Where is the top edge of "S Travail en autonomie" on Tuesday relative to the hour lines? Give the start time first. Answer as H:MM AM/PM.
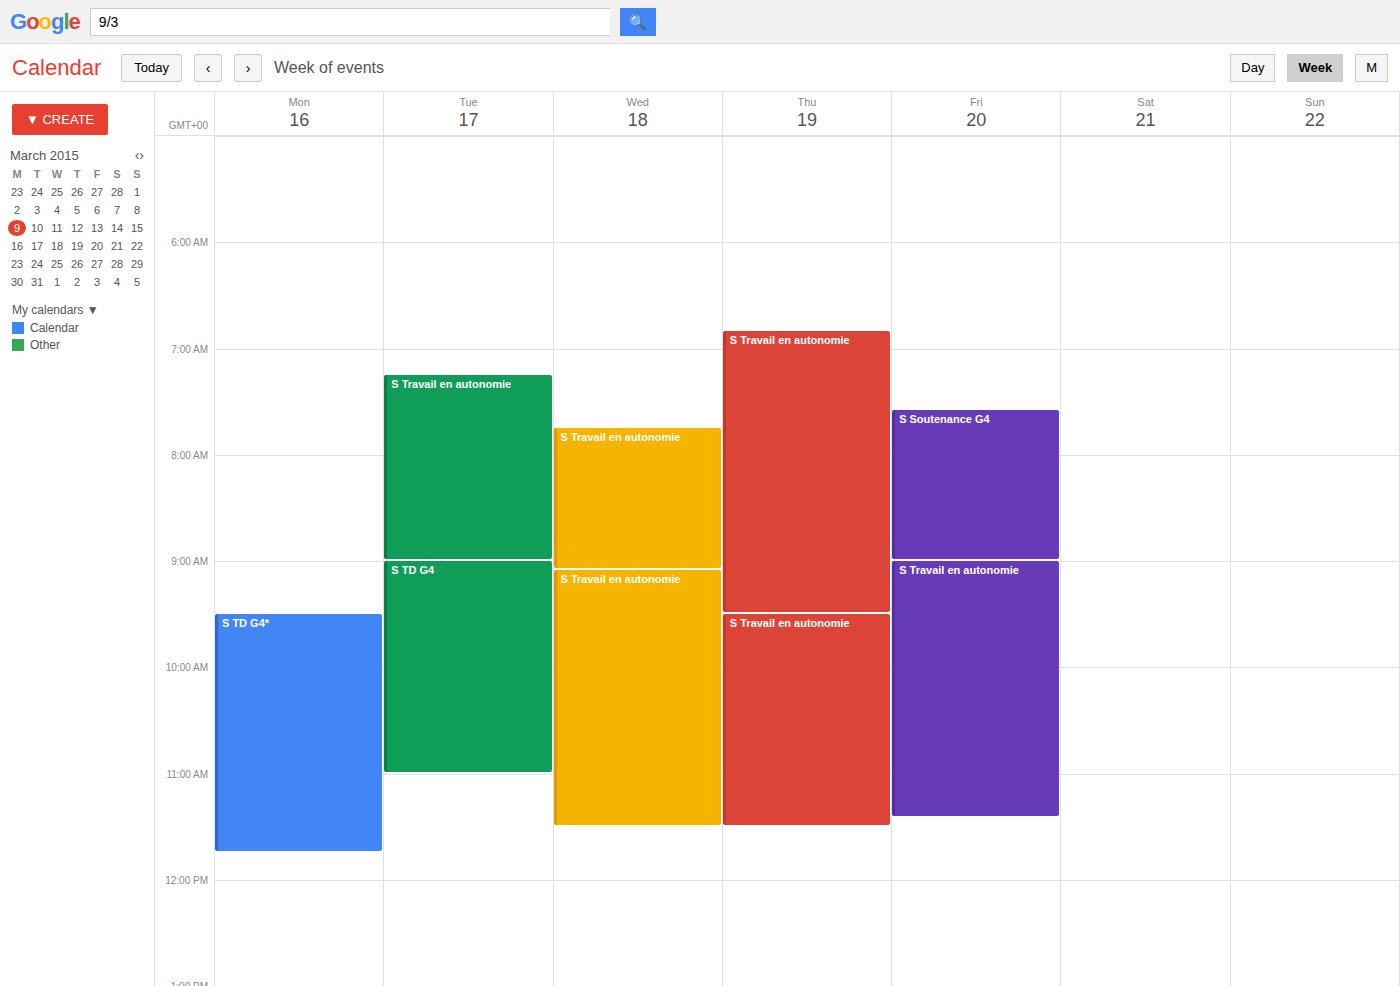
7:15 AM -- neither: a quarter of the way from the 7 AM line to the 8 AM line.